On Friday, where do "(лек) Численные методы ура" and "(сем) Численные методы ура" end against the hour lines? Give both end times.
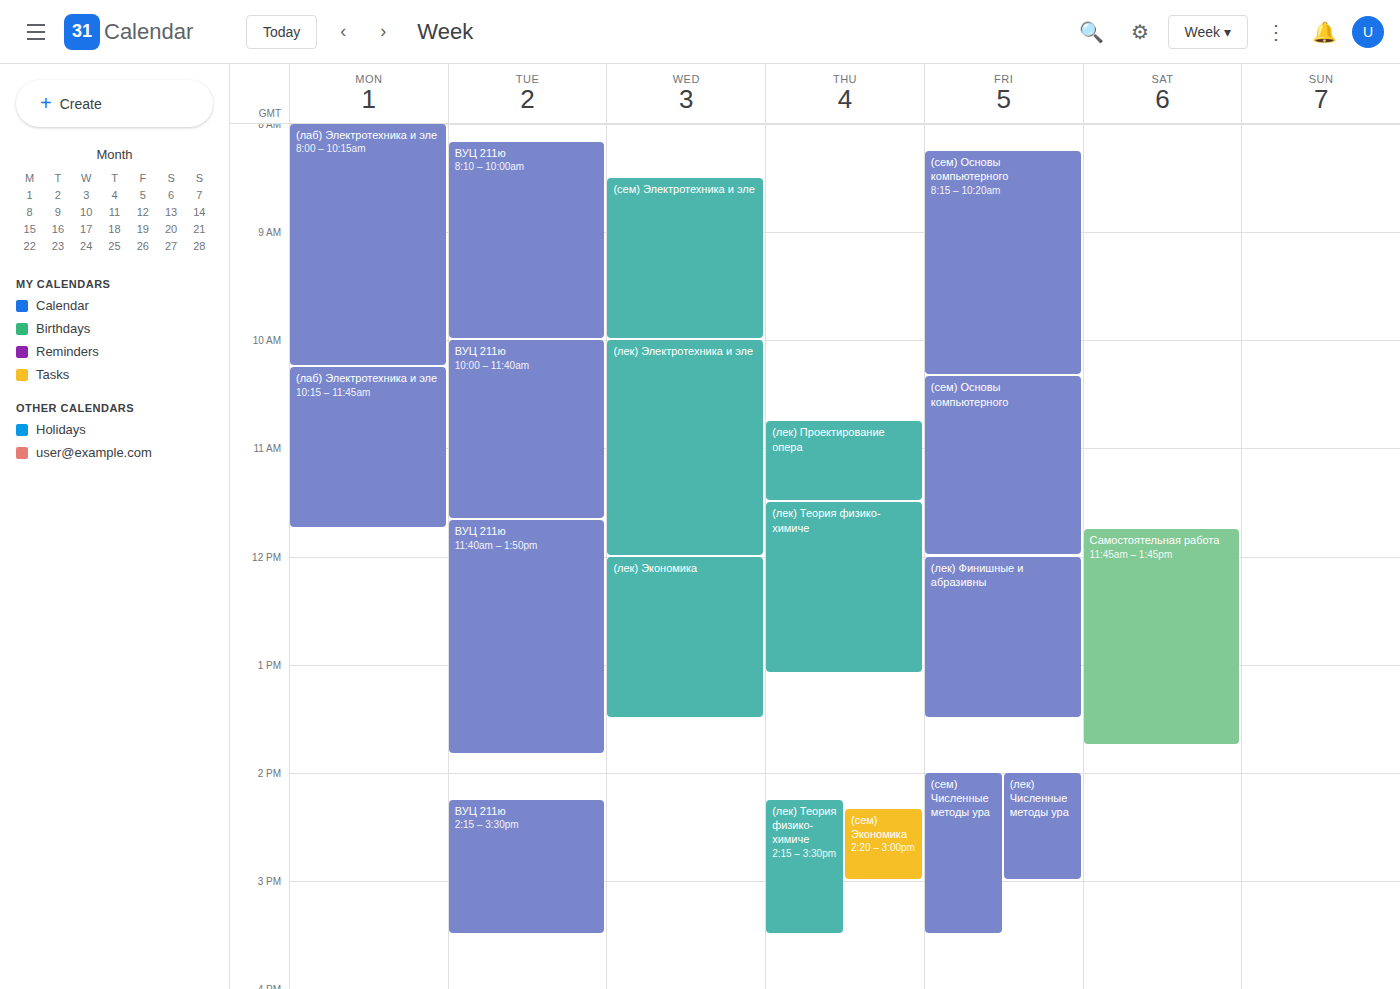
"(лек) Численные методы ура": 3:00 PM, exactly on the 3 PM line. "(сем) Численные методы ура": 3:30 PM, halfway between the 3 PM and 4 PM lines.